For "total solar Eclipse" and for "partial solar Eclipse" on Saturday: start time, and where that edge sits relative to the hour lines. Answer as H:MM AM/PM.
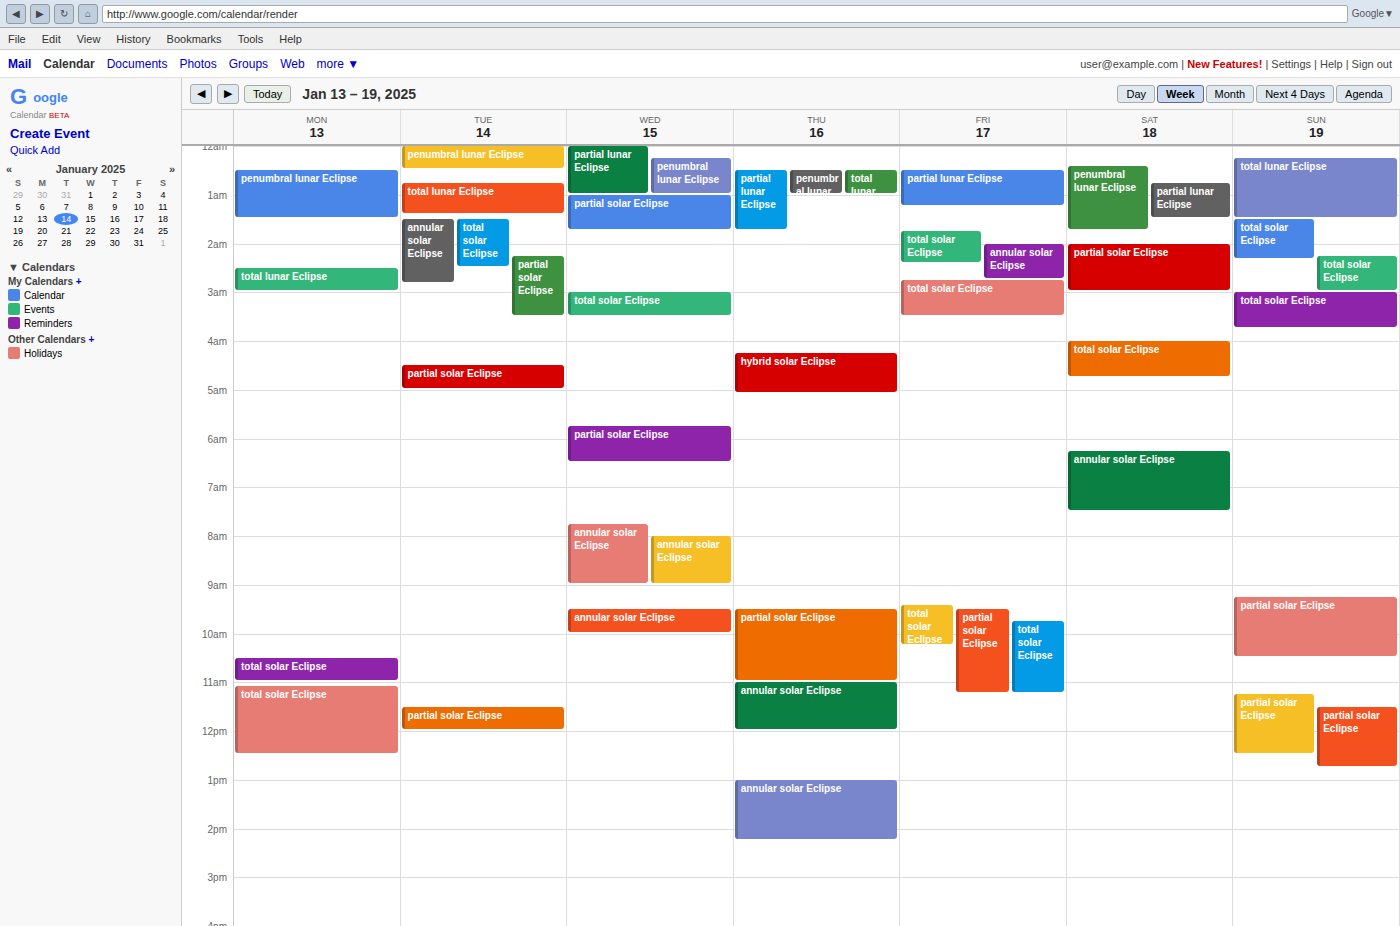
"total solar Eclipse": 4:00 AM, exactly on the 4 AM line. "partial solar Eclipse": 2:00 AM, exactly on the 2 AM line.